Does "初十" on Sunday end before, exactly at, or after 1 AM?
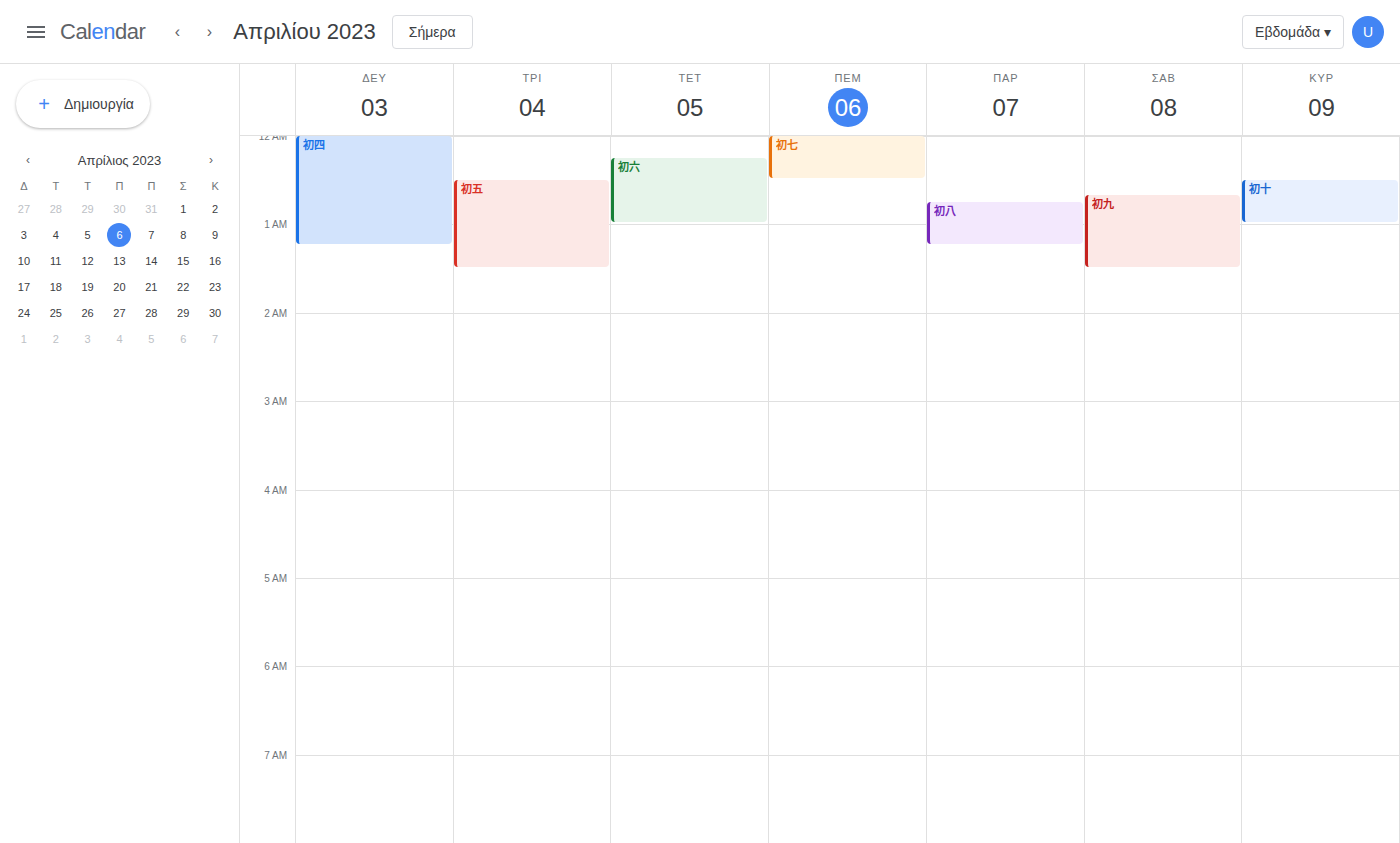
1:00 AM -- exactly at 1 AM, on the 1 AM line.